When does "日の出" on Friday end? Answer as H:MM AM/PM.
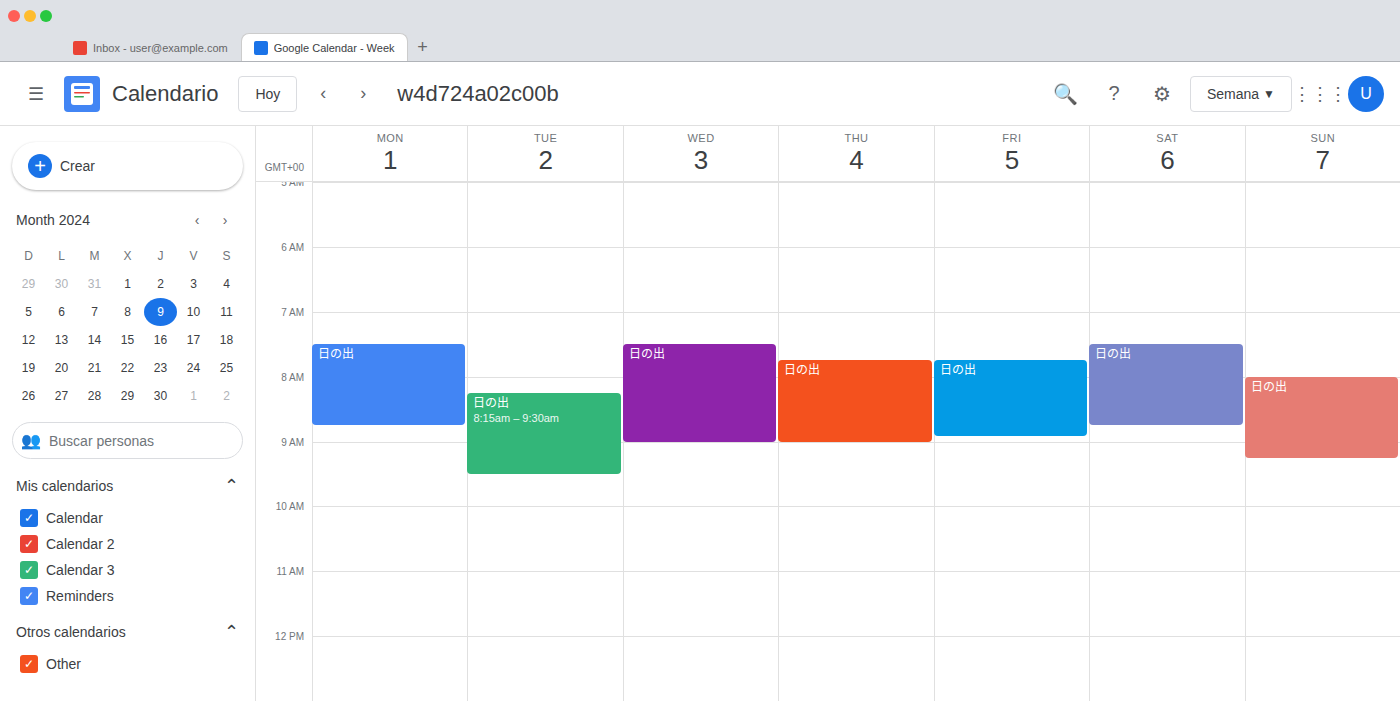
8:55 AM